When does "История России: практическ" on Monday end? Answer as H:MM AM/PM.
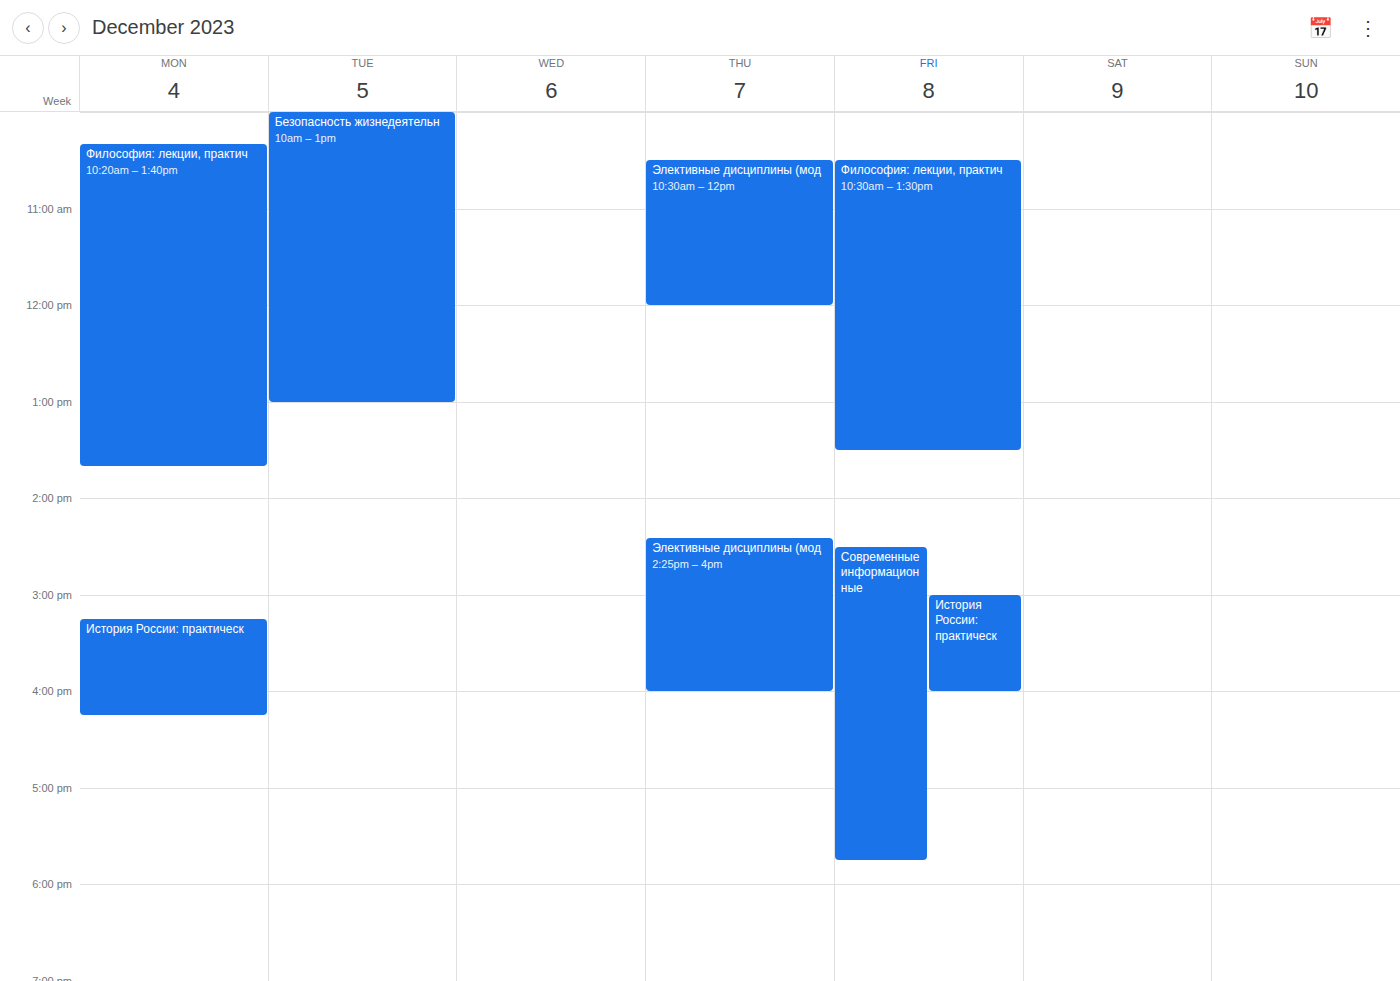
4:15 PM